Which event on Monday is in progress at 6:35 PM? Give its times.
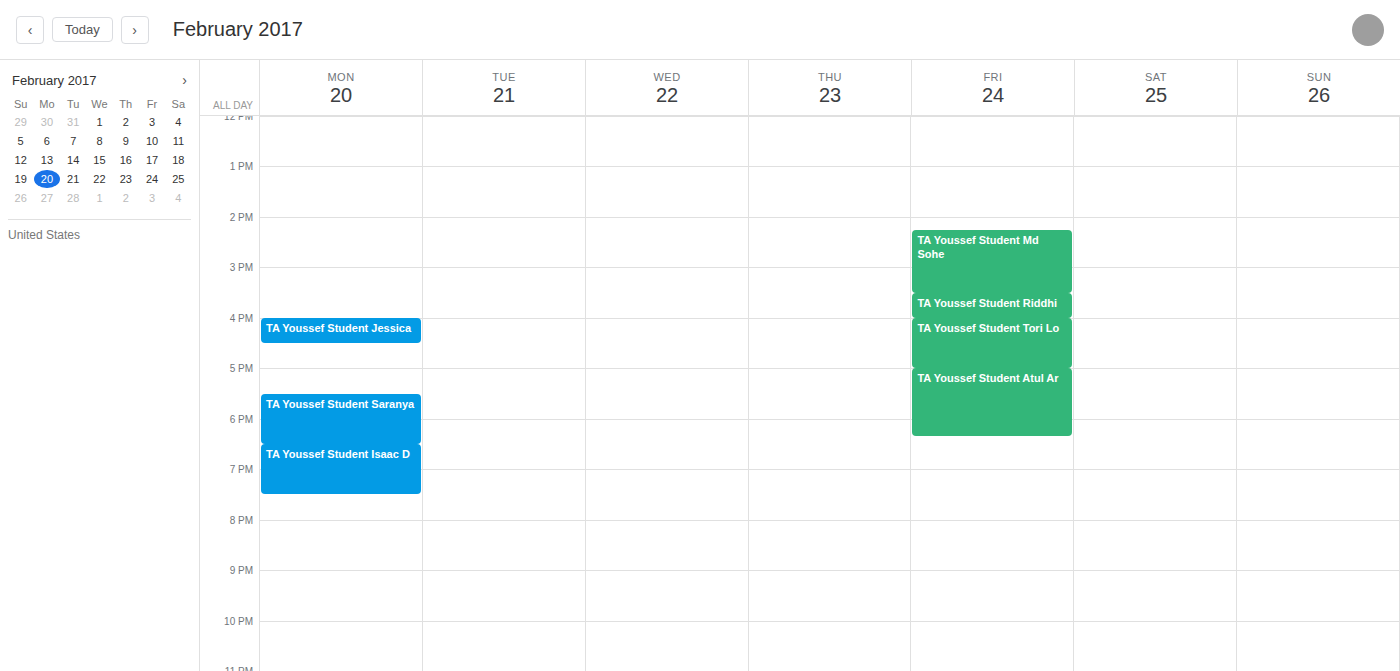
"TA Youssef Student Isaac D", 6:30 PM to 7:30 PM